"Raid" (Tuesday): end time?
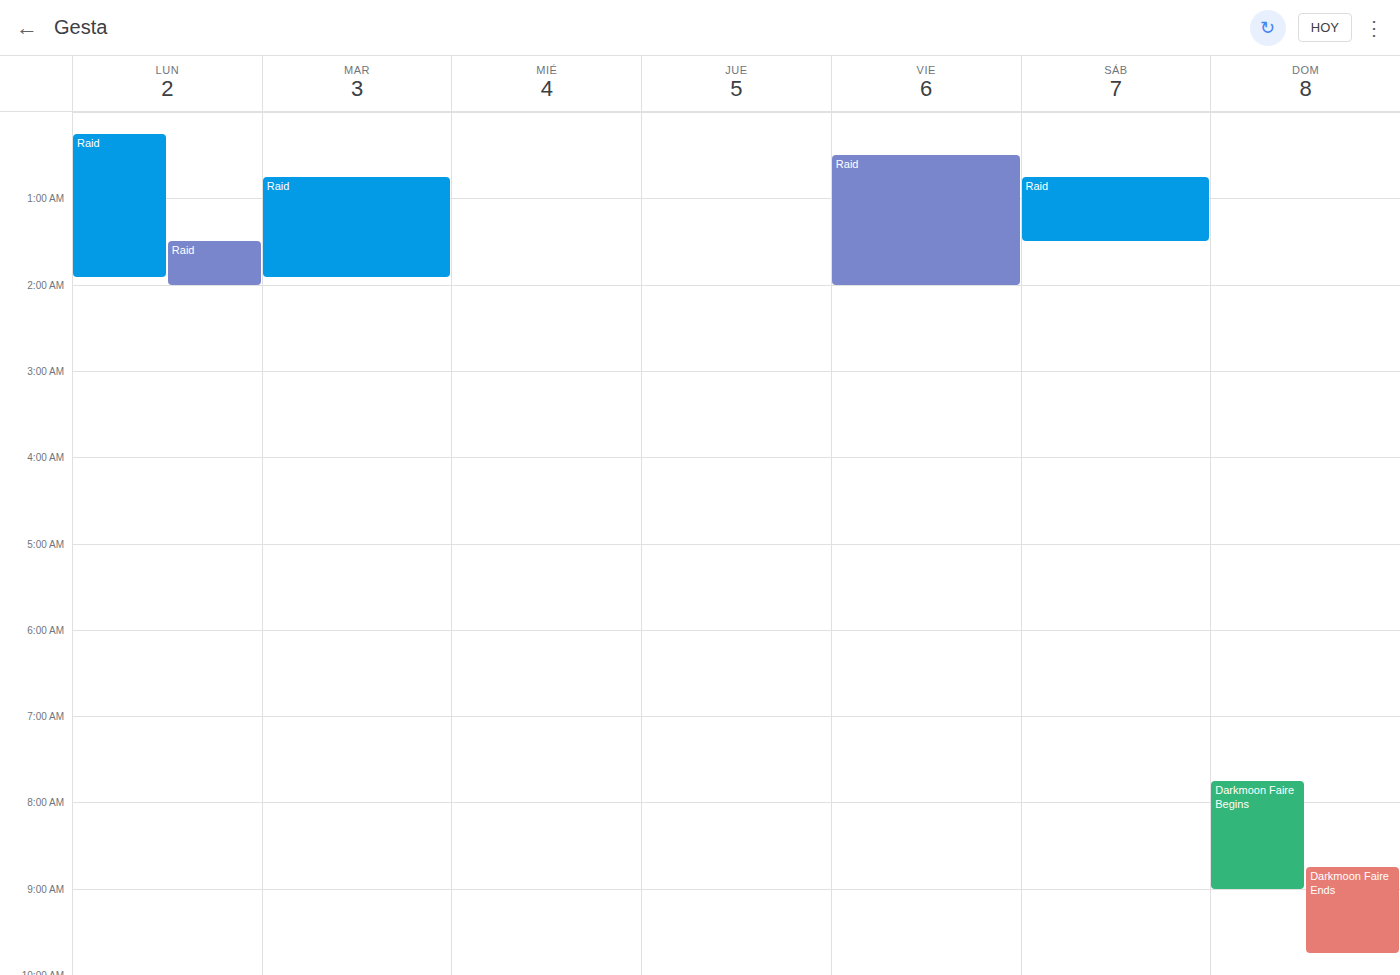
1:55 AM